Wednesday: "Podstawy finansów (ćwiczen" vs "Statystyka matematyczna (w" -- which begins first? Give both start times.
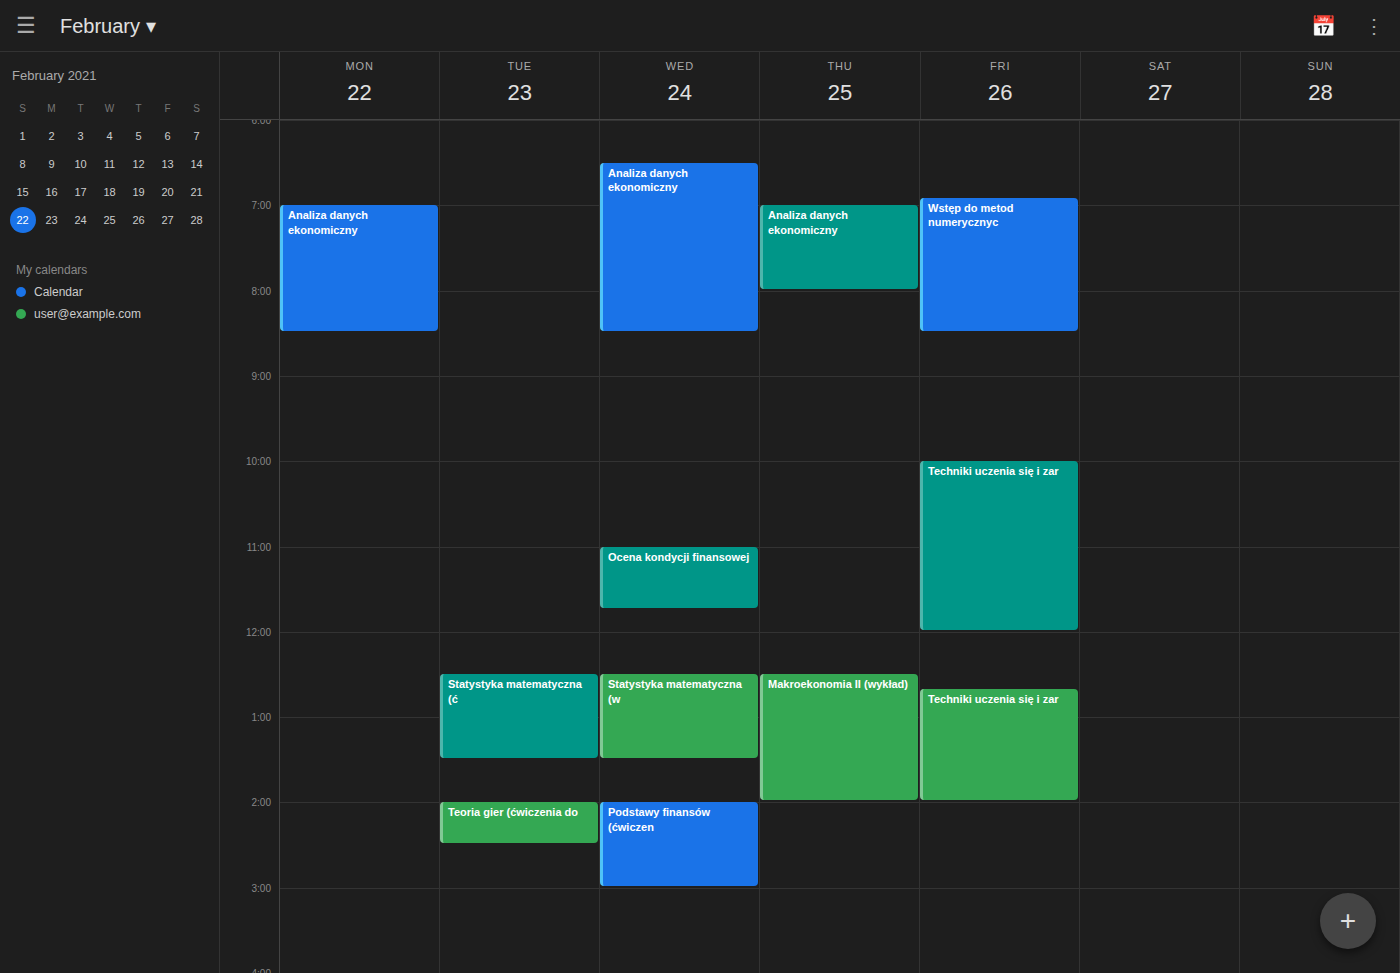
"Statystyka matematyczna (w" 12:30 PM; "Podstawy finansów (ćwiczen" 2:00 PM.